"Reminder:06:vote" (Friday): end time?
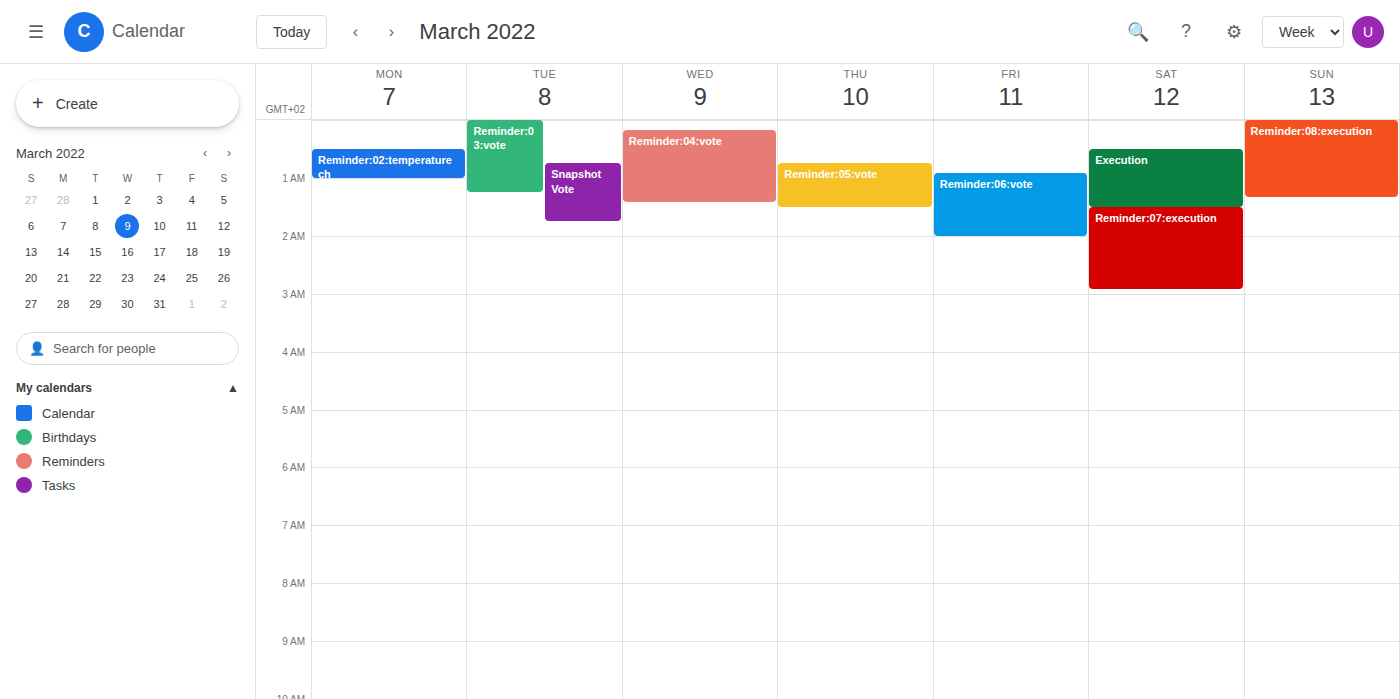
2:00 AM